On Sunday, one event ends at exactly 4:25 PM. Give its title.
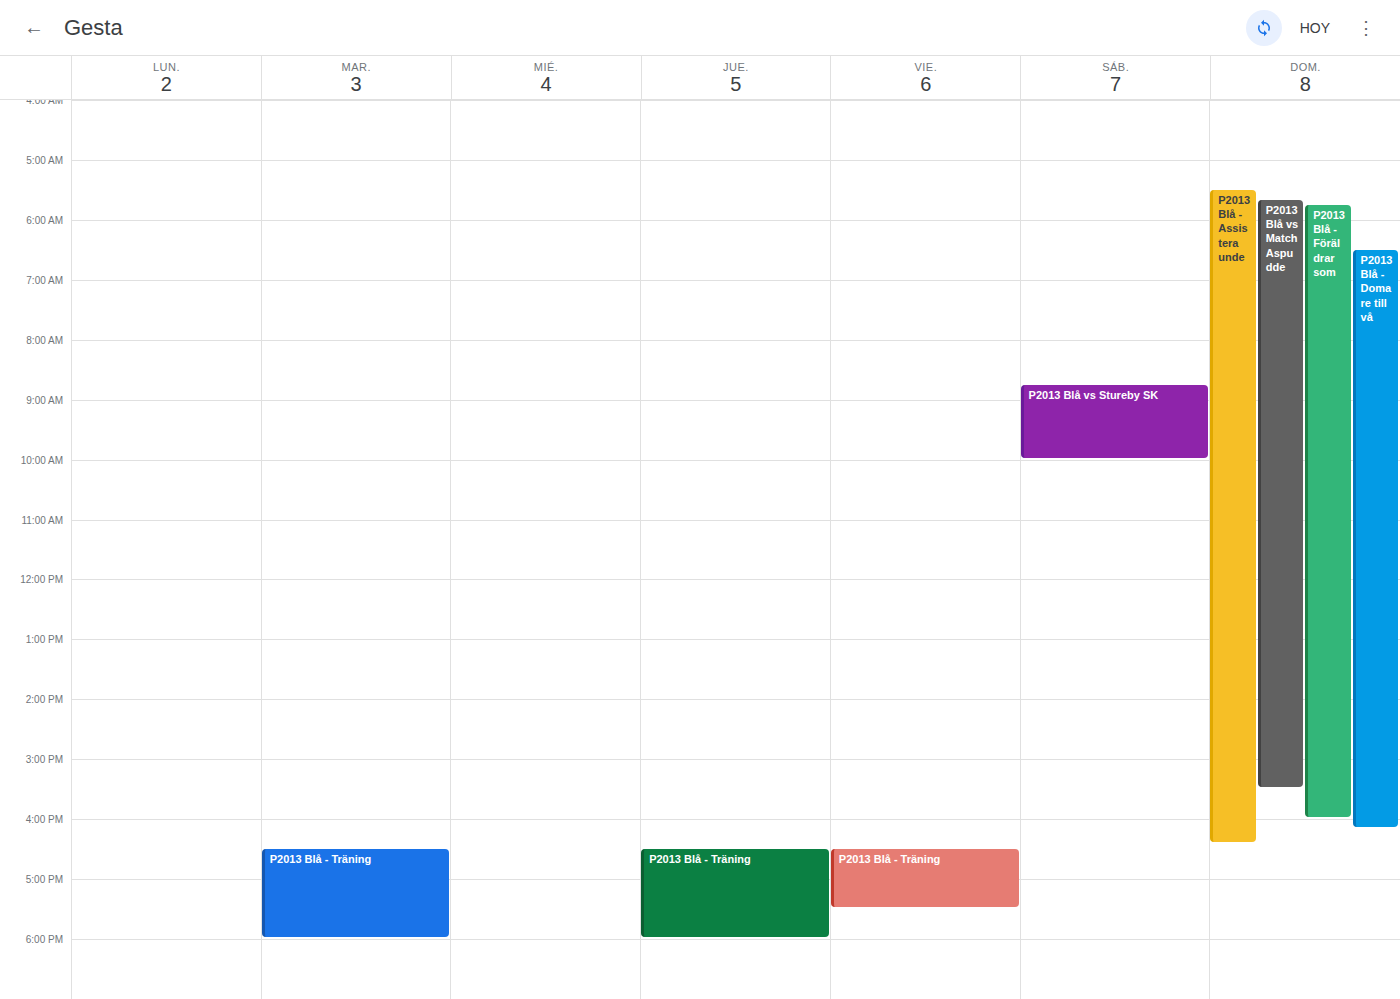
"P2013 Blå - Assistera unde"